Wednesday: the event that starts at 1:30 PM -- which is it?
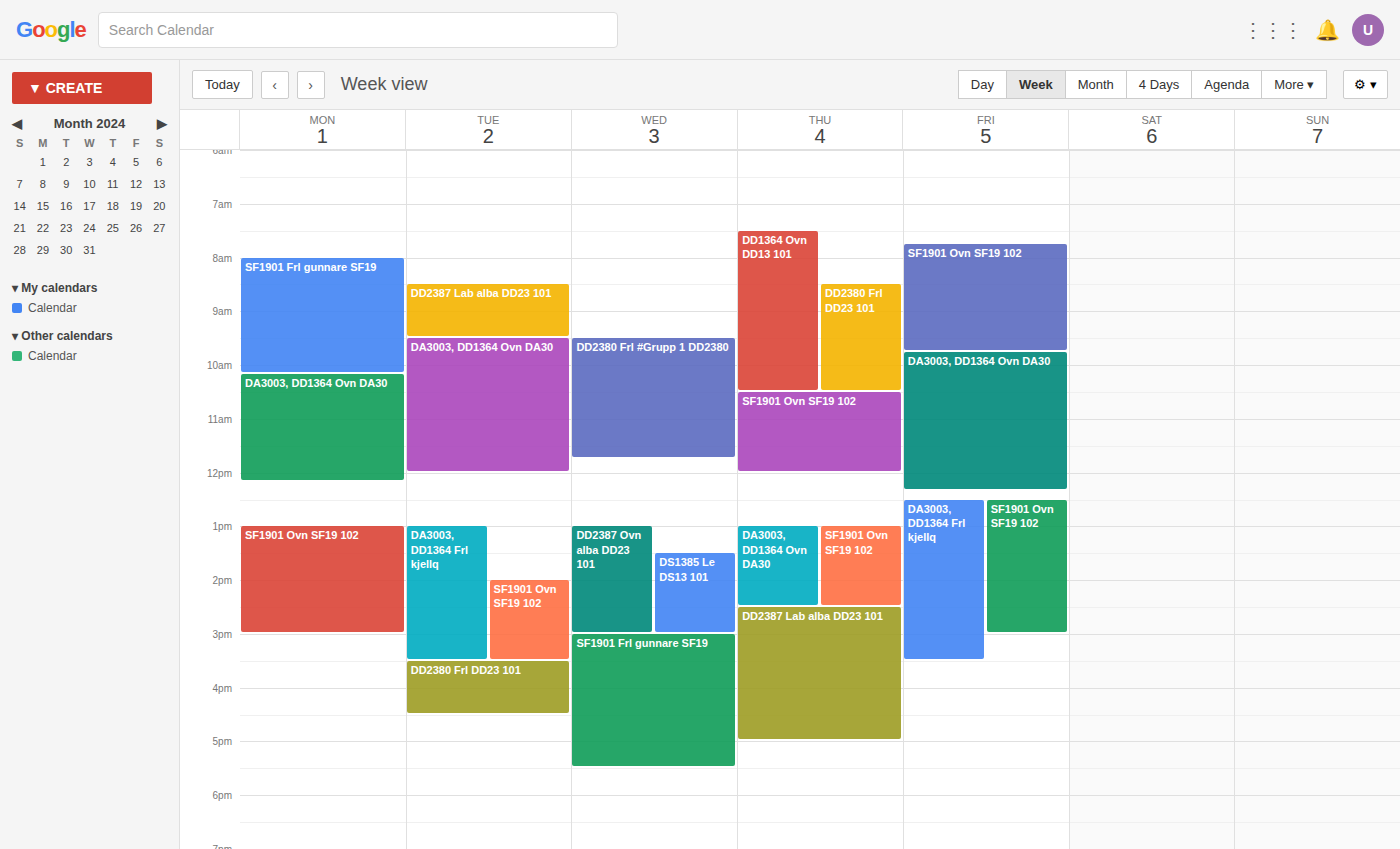
"DS1385 Le DS13 101"